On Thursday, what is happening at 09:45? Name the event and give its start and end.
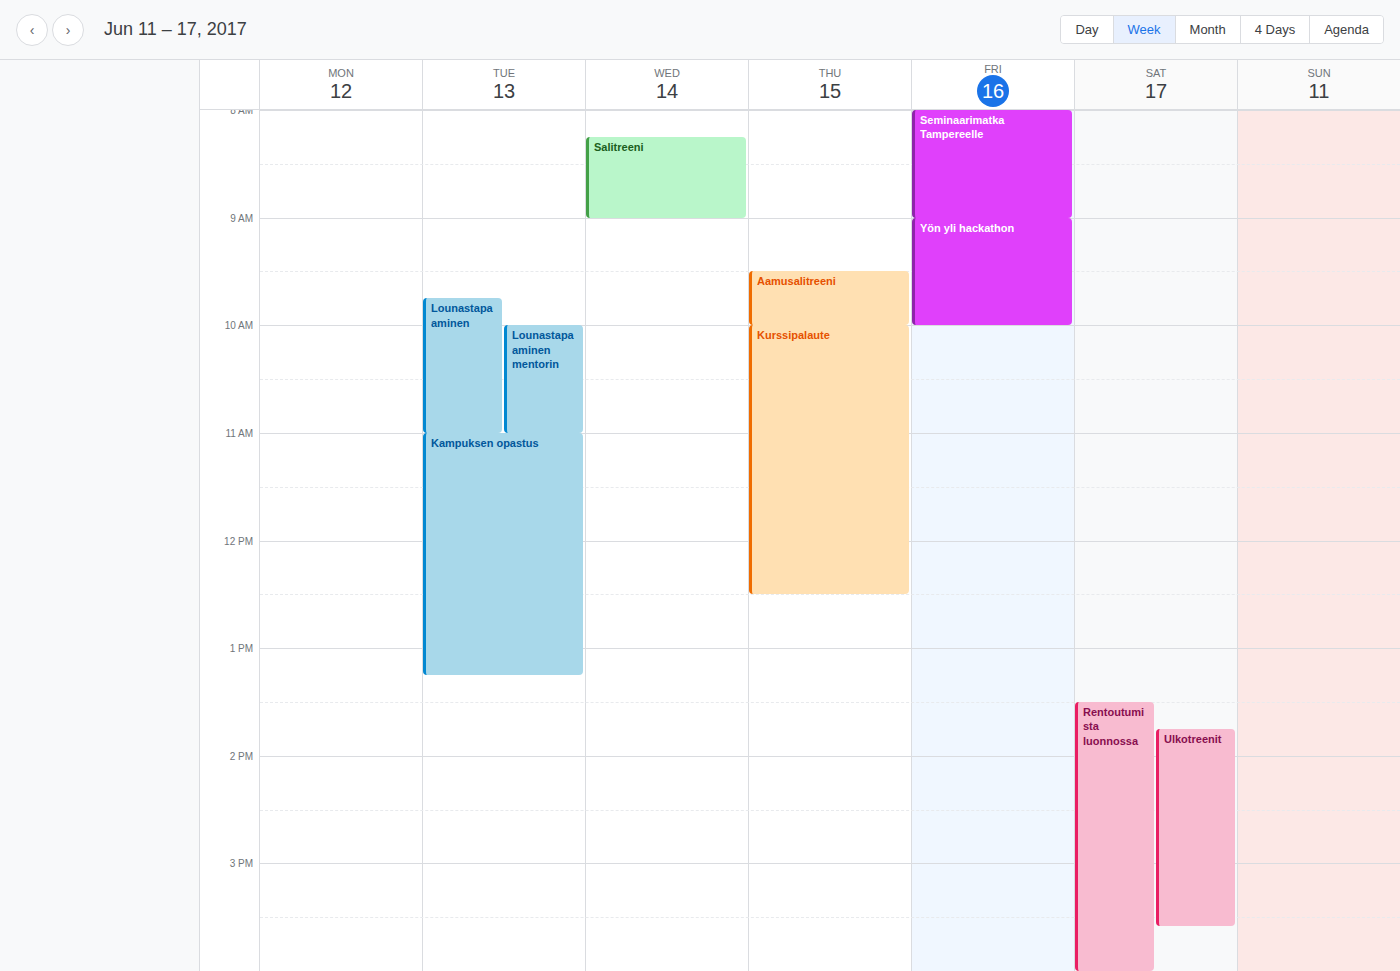
"Aamusalitreeni", 09:30 to 10:00